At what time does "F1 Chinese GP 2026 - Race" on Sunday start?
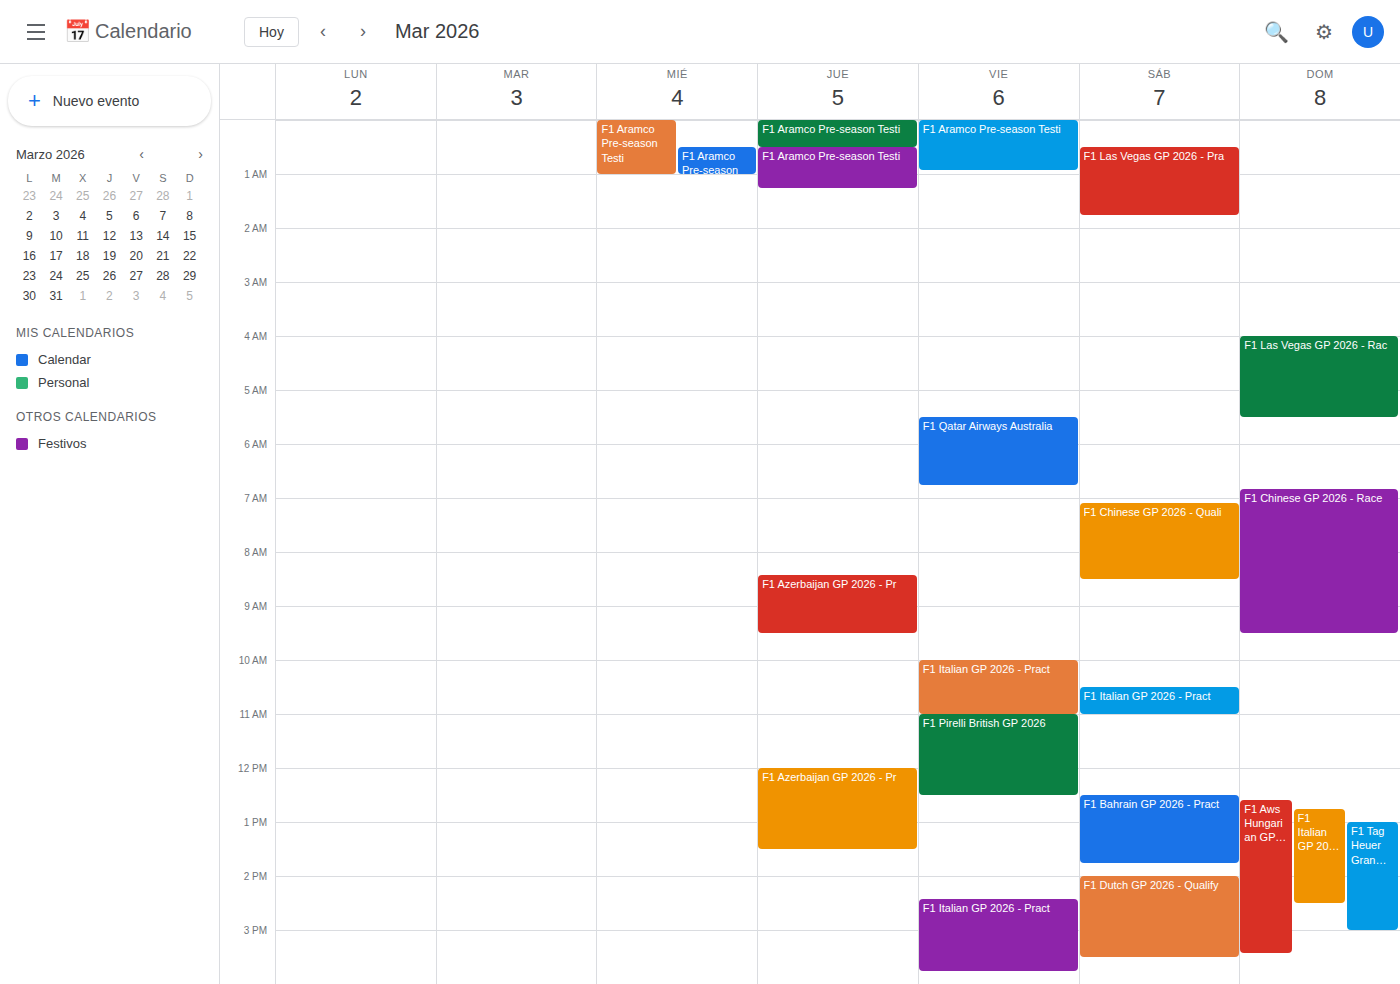
6:50 AM